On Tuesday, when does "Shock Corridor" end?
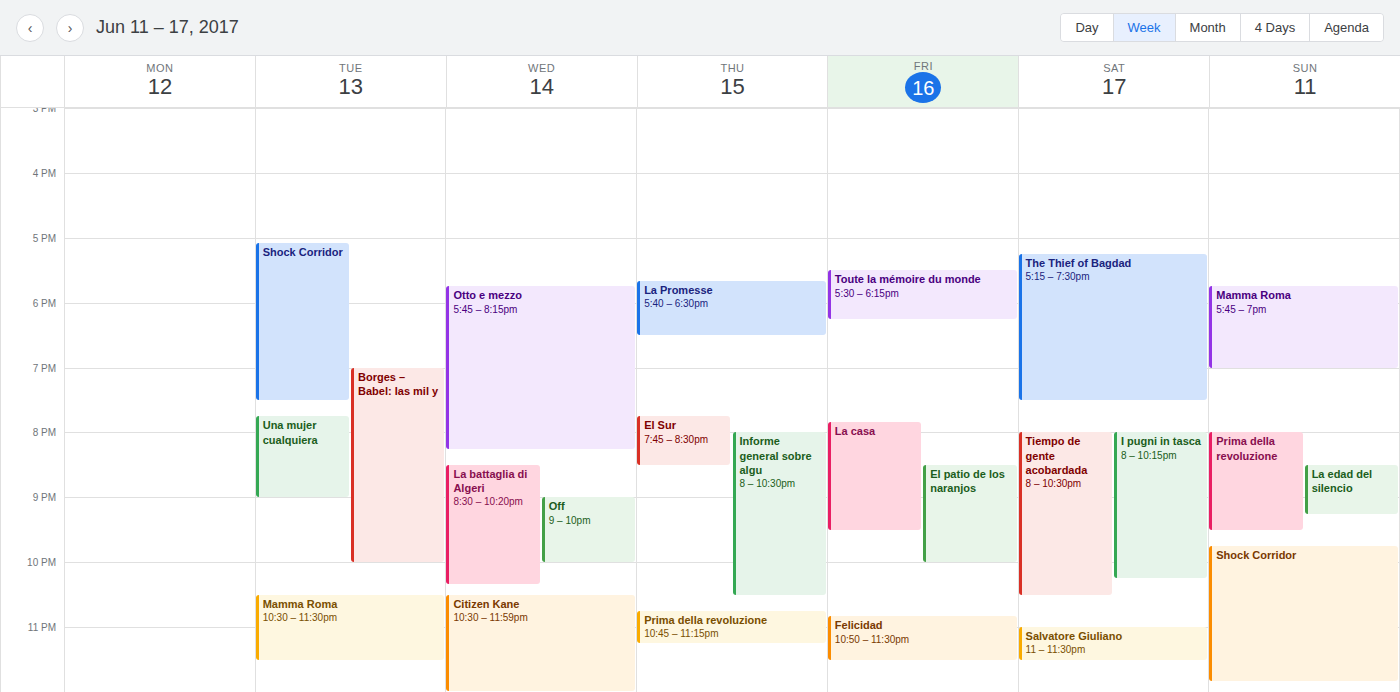
7:30 PM